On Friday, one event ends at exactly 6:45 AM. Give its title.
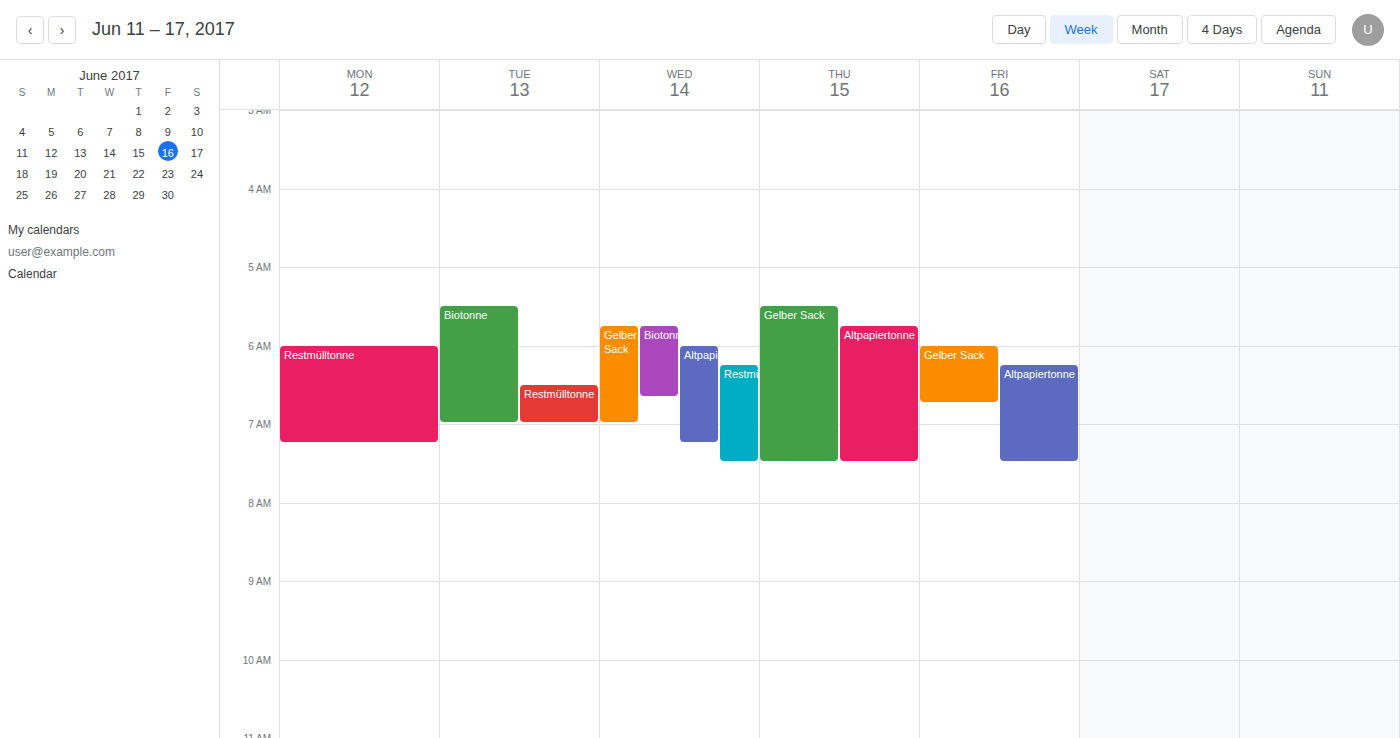
"Gelber Sack"